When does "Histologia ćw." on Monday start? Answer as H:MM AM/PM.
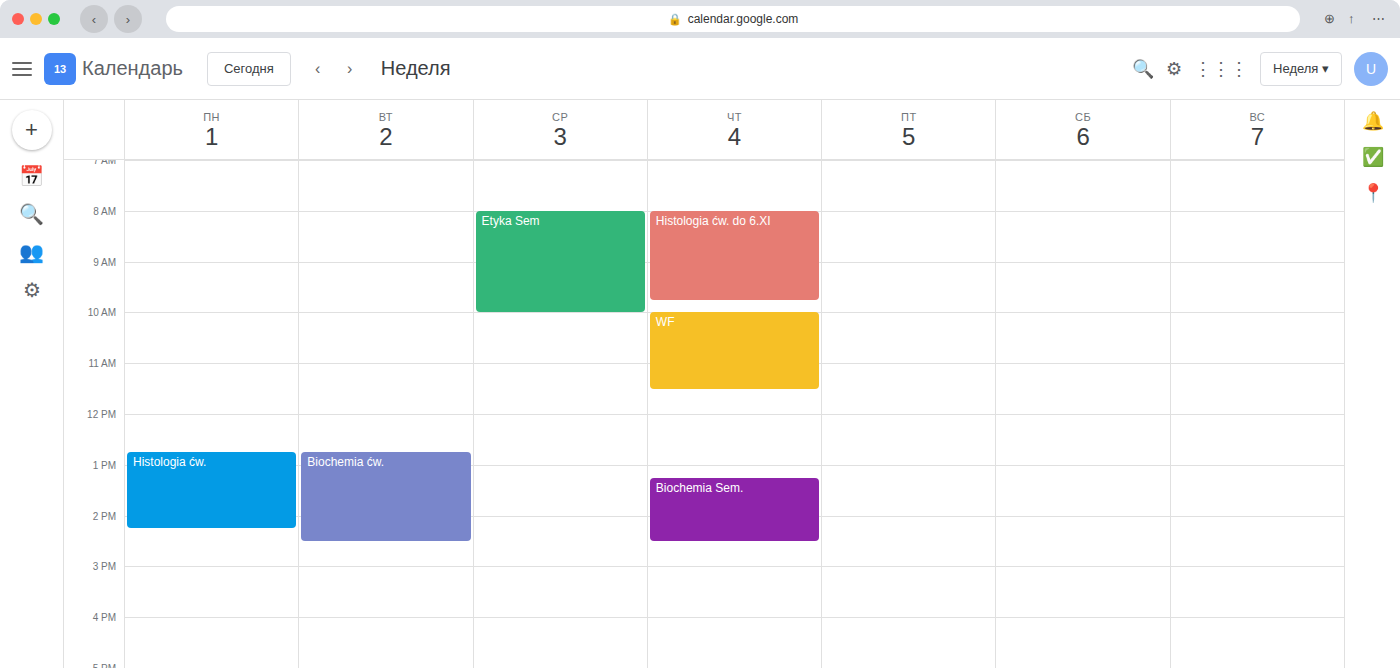
12:45 PM